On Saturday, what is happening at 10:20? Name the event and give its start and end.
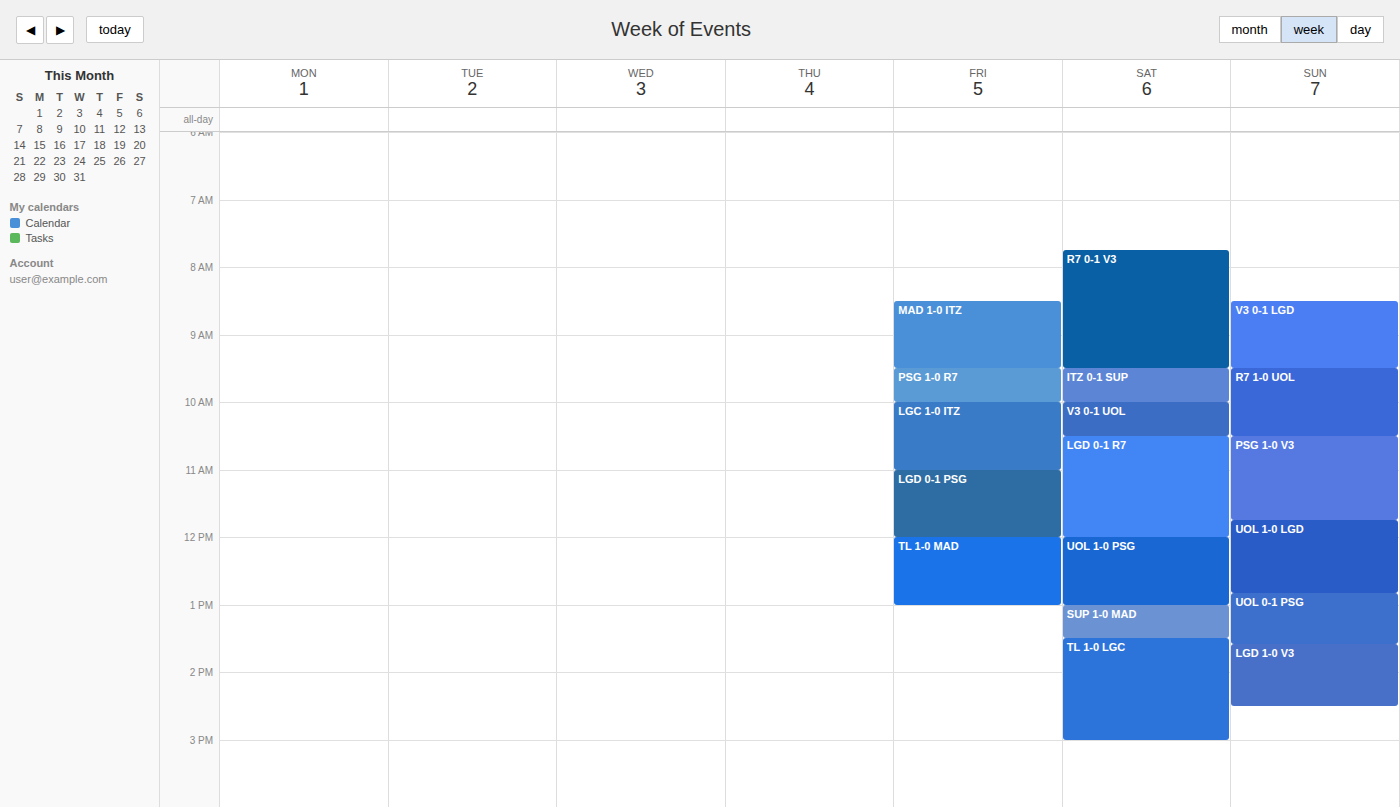
"V3 0-1 UOL", 10:00 to 10:30